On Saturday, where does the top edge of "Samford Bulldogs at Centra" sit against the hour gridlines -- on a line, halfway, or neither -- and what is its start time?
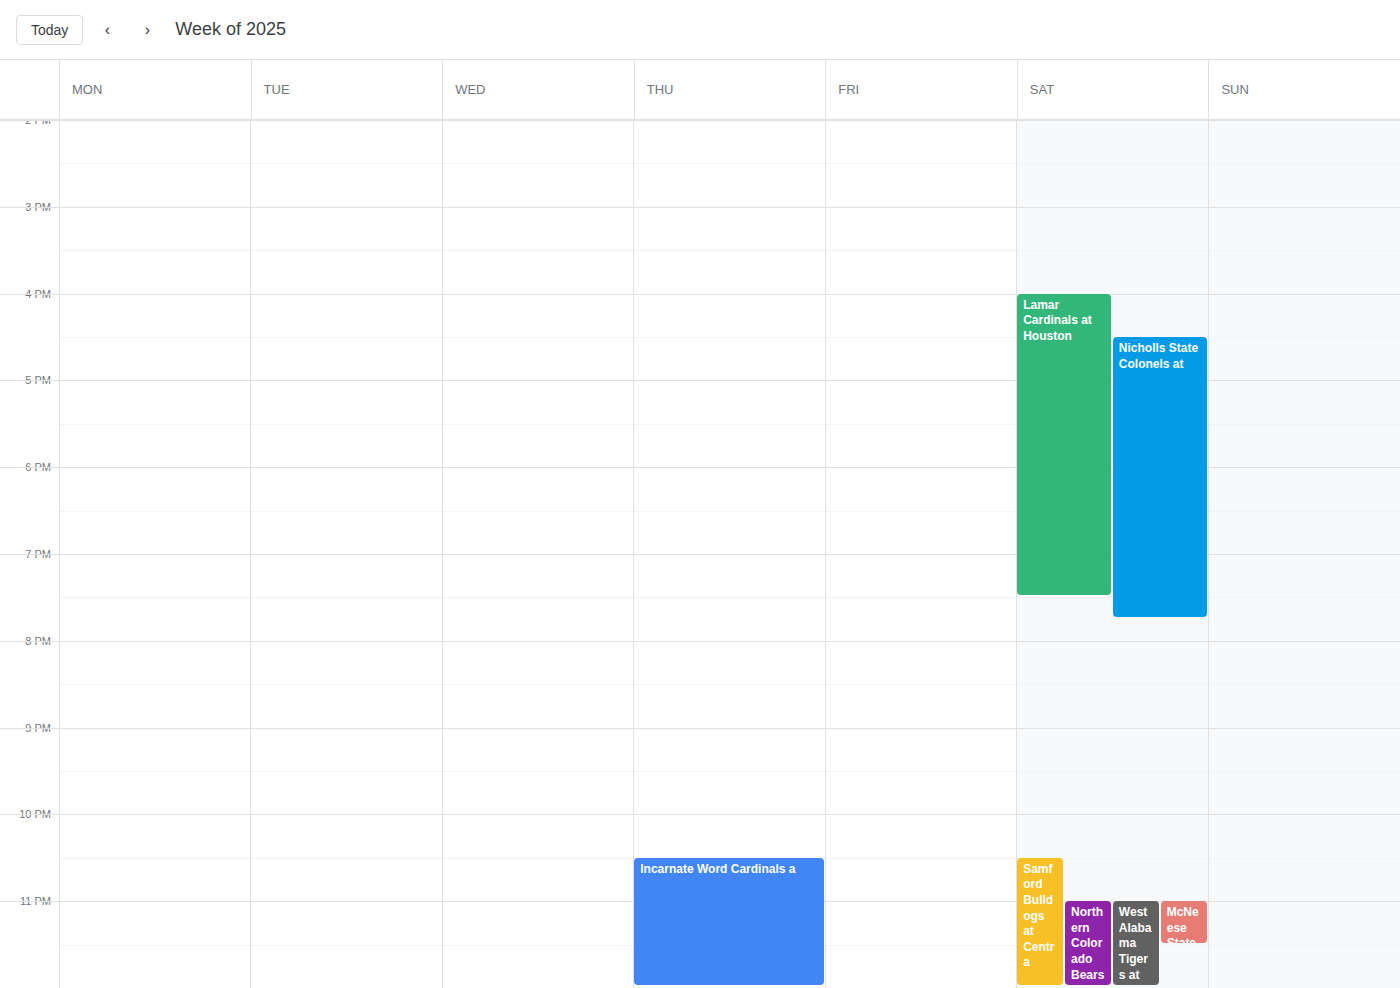
10:30 PM -- halfway between the 10 PM and 11 PM lines.